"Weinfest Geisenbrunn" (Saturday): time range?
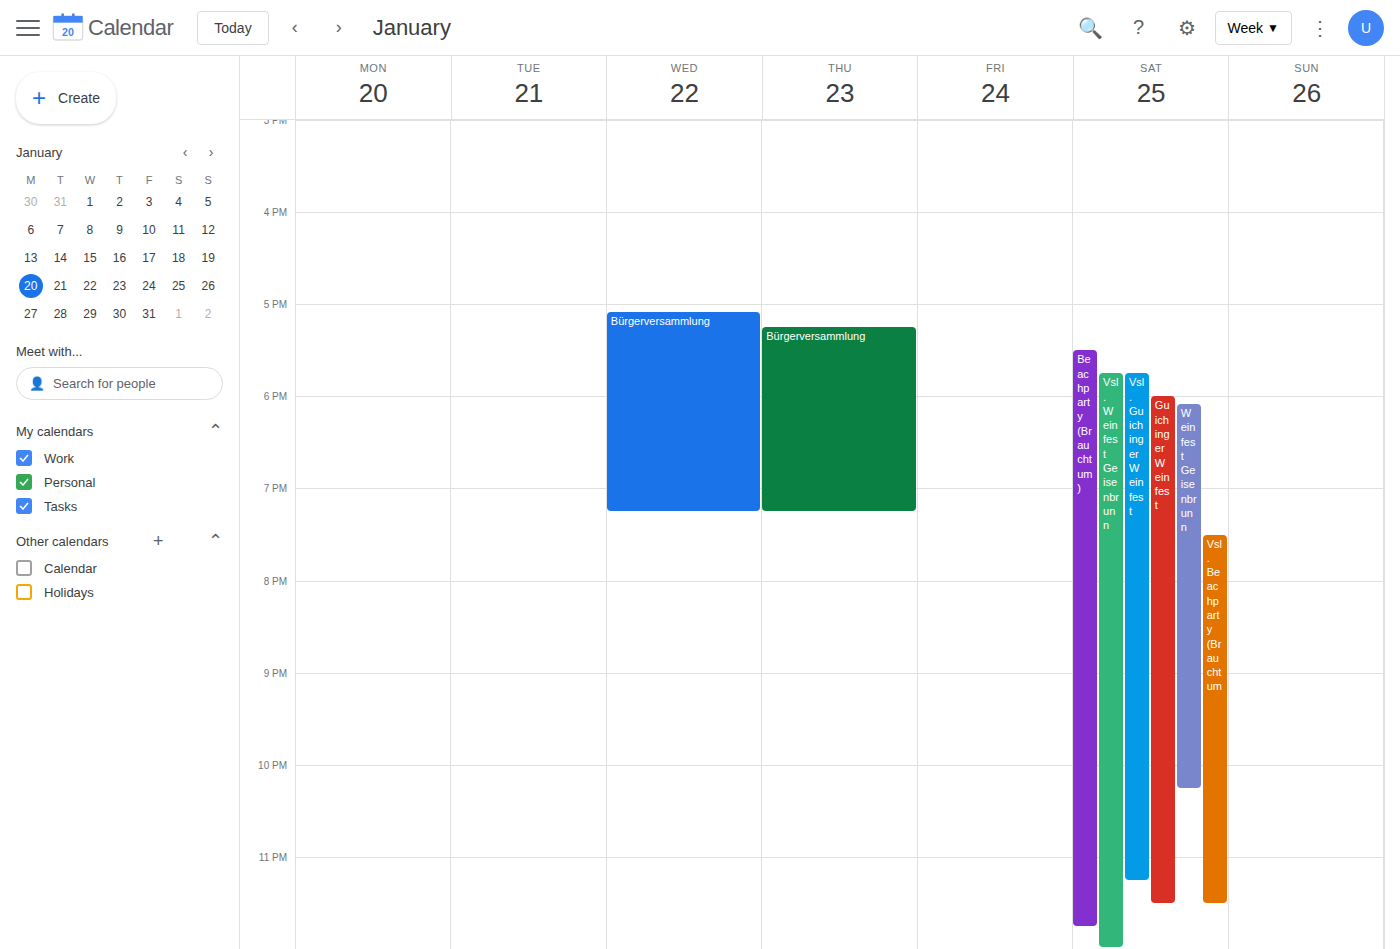
18:05 to 22:15